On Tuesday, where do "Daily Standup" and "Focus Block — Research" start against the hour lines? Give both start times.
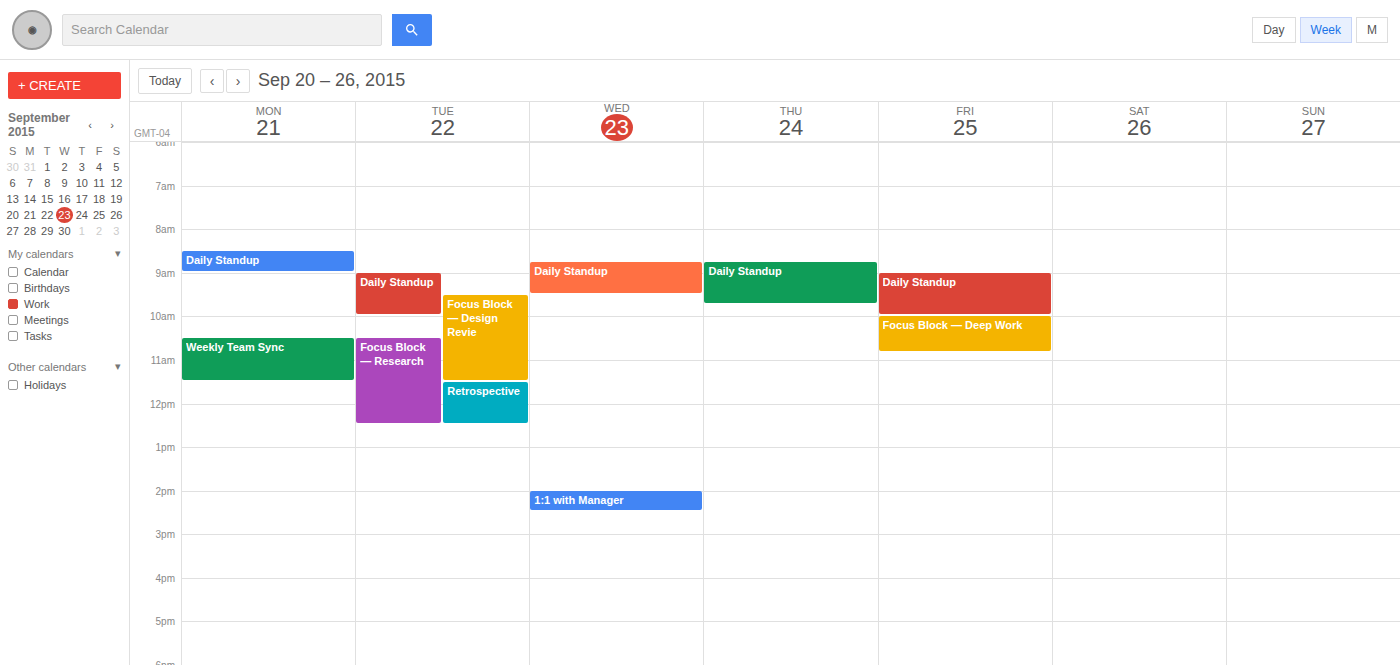
"Daily Standup": 9:00 AM, exactly on the 9 AM line. "Focus Block — Research": 10:30 AM, halfway between the 10 AM and 11 AM lines.